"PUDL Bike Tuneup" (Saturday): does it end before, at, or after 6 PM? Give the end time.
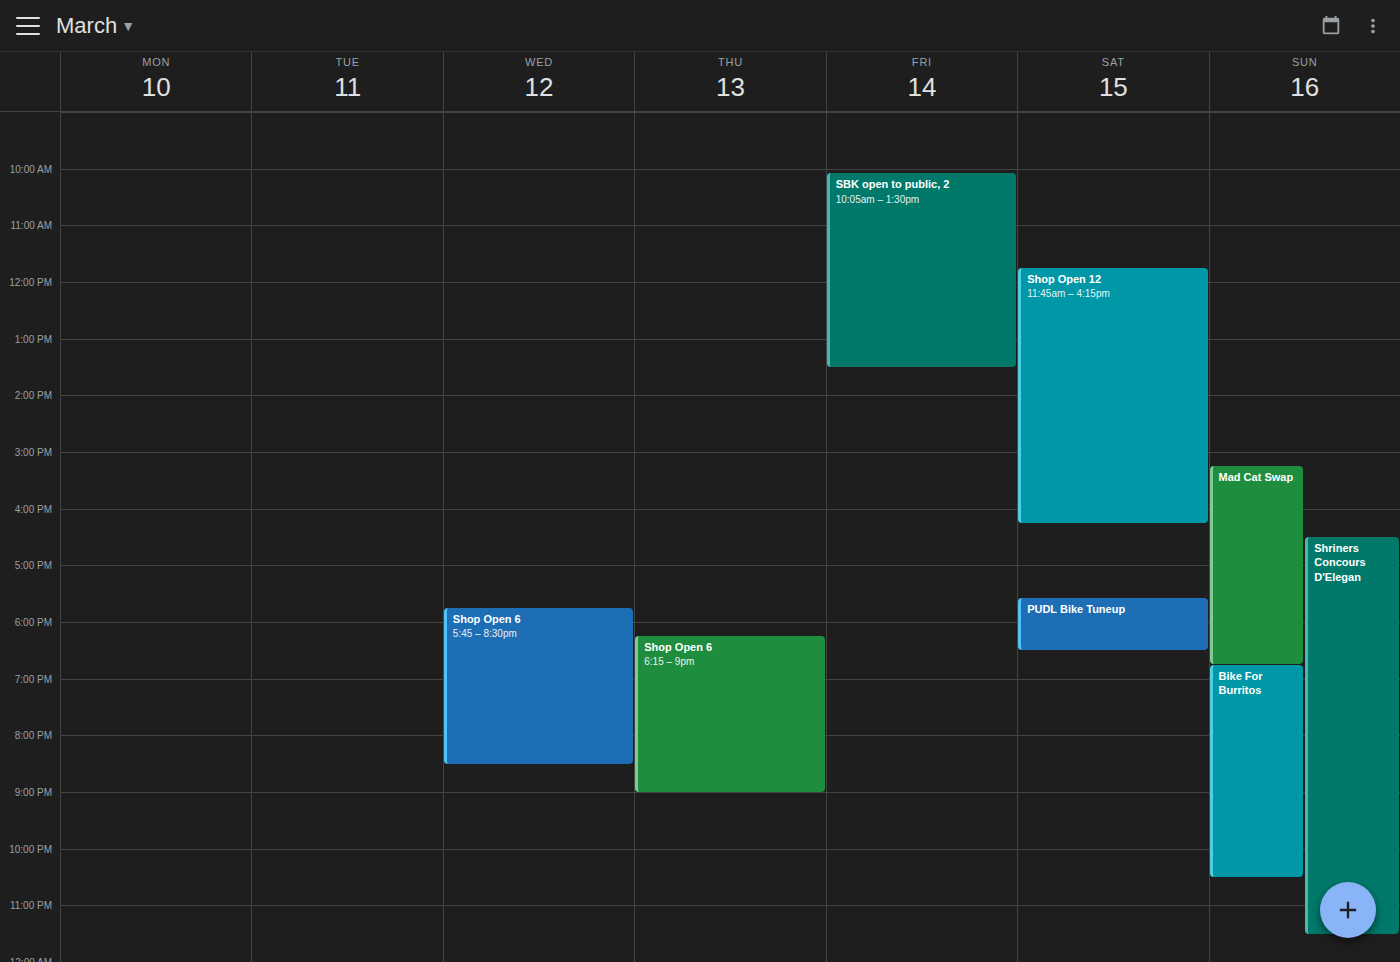
6:30 PM -- after 6 PM, 30 minutes below the 6 PM line.